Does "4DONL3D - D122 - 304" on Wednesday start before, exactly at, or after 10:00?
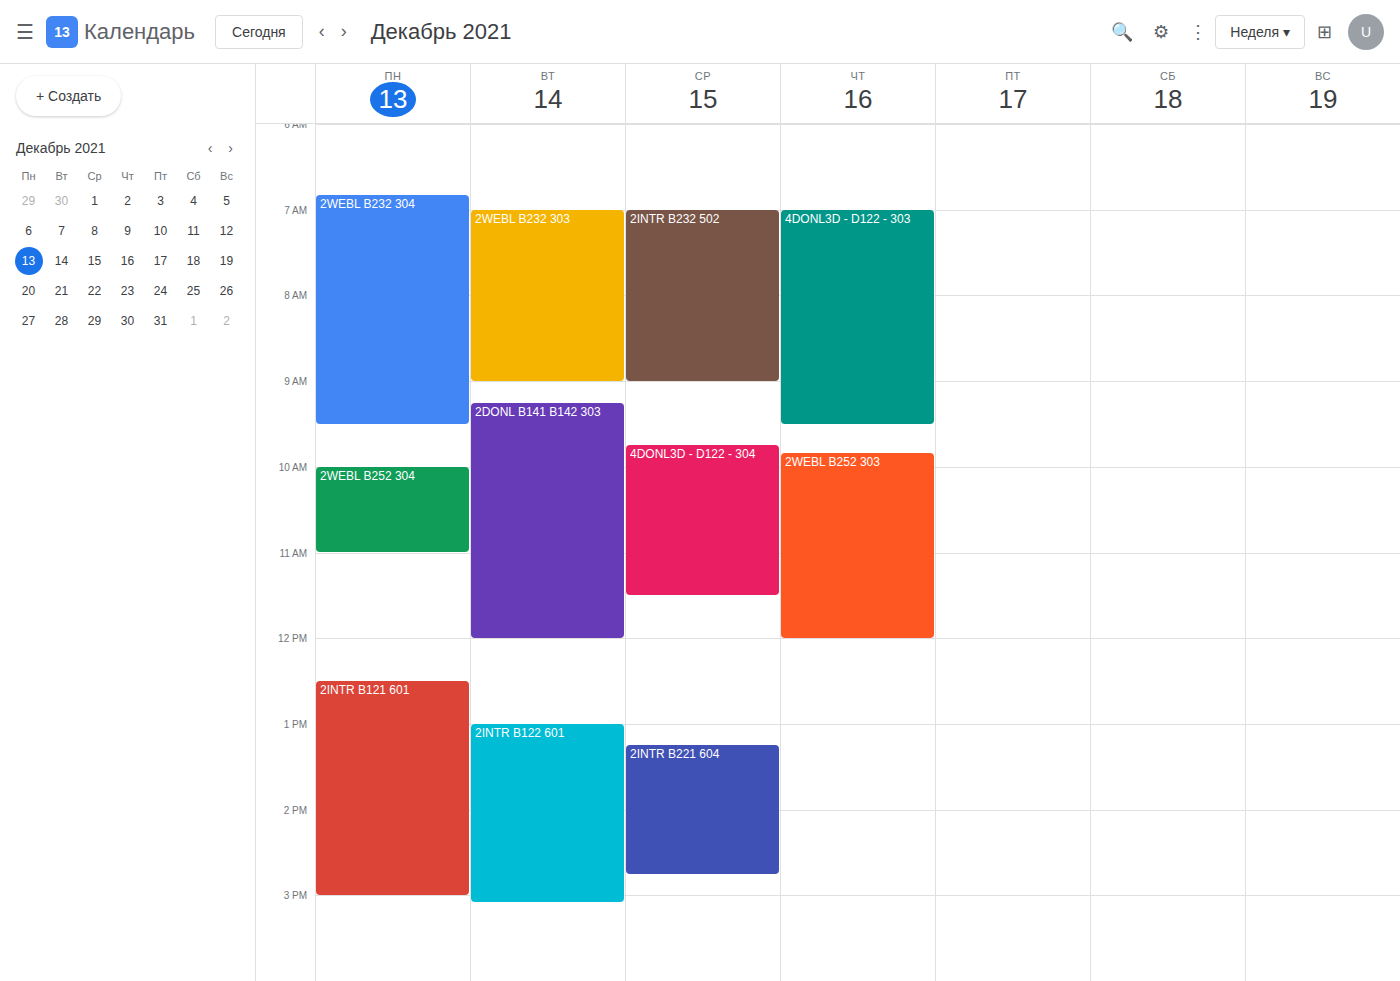
09:45 -- before 10:00, 15 minutes above the 10:00 line.